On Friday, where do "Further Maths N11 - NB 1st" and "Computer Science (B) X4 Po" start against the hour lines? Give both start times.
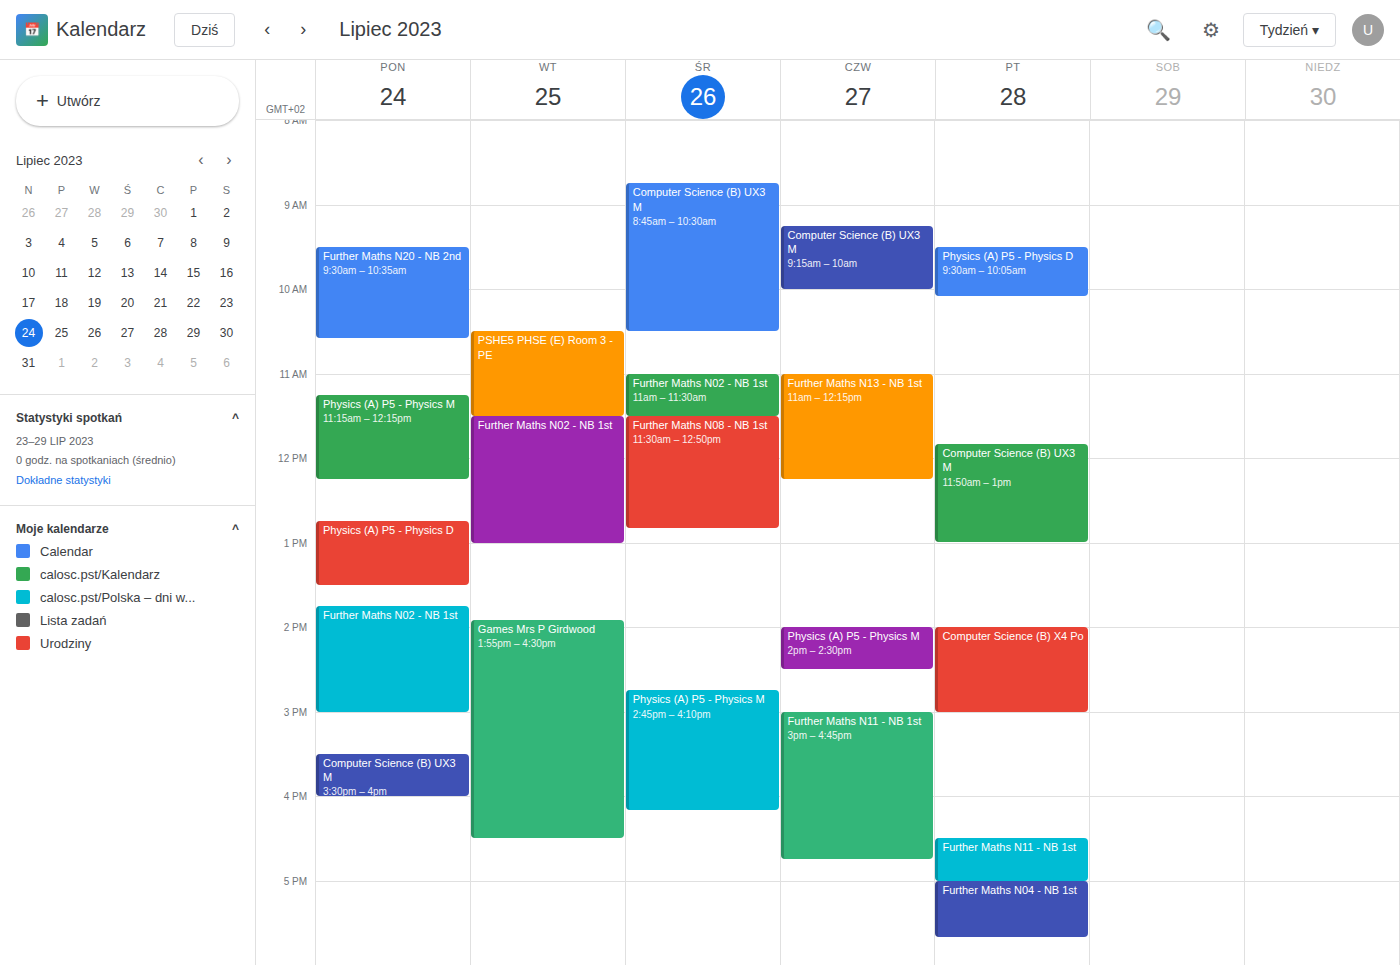
"Further Maths N11 - NB 1st": 4:30 PM, halfway between the 4 PM and 5 PM lines. "Computer Science (B) X4 Po": 2:00 PM, exactly on the 2 PM line.